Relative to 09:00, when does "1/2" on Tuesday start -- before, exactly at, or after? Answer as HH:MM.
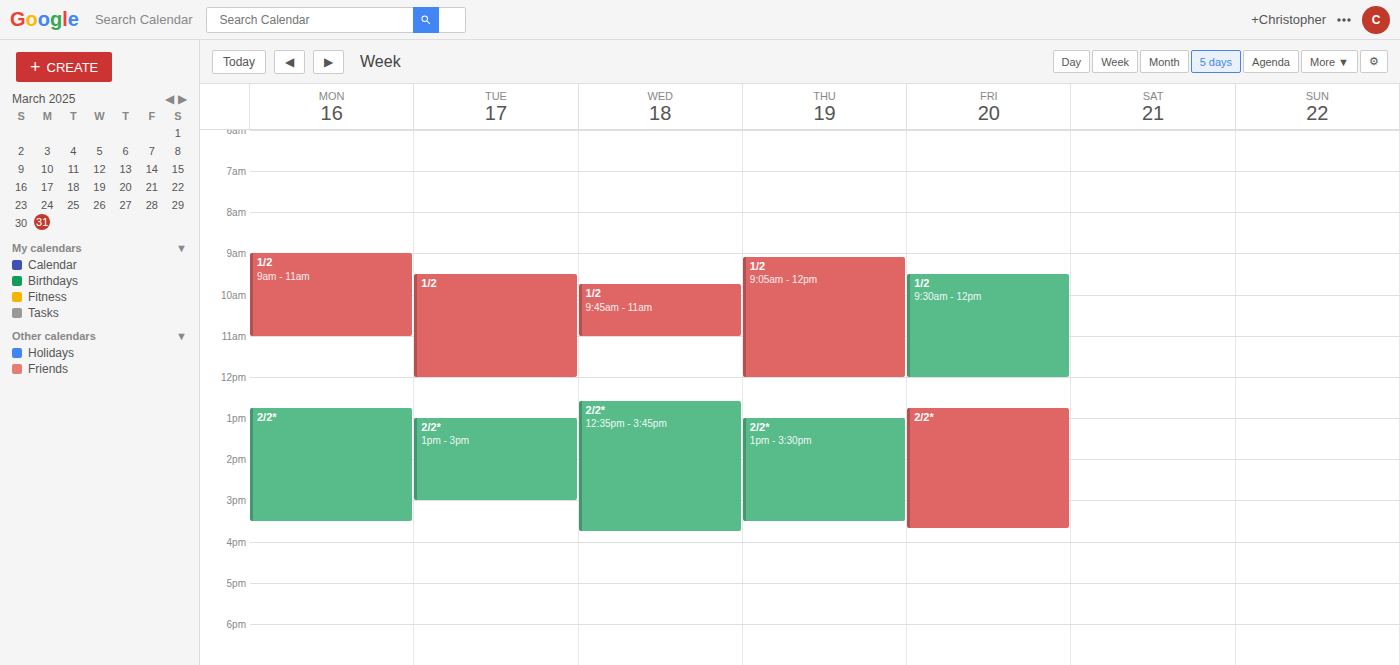
09:30 -- after 09:00, 30 minutes below the 09:00 line.